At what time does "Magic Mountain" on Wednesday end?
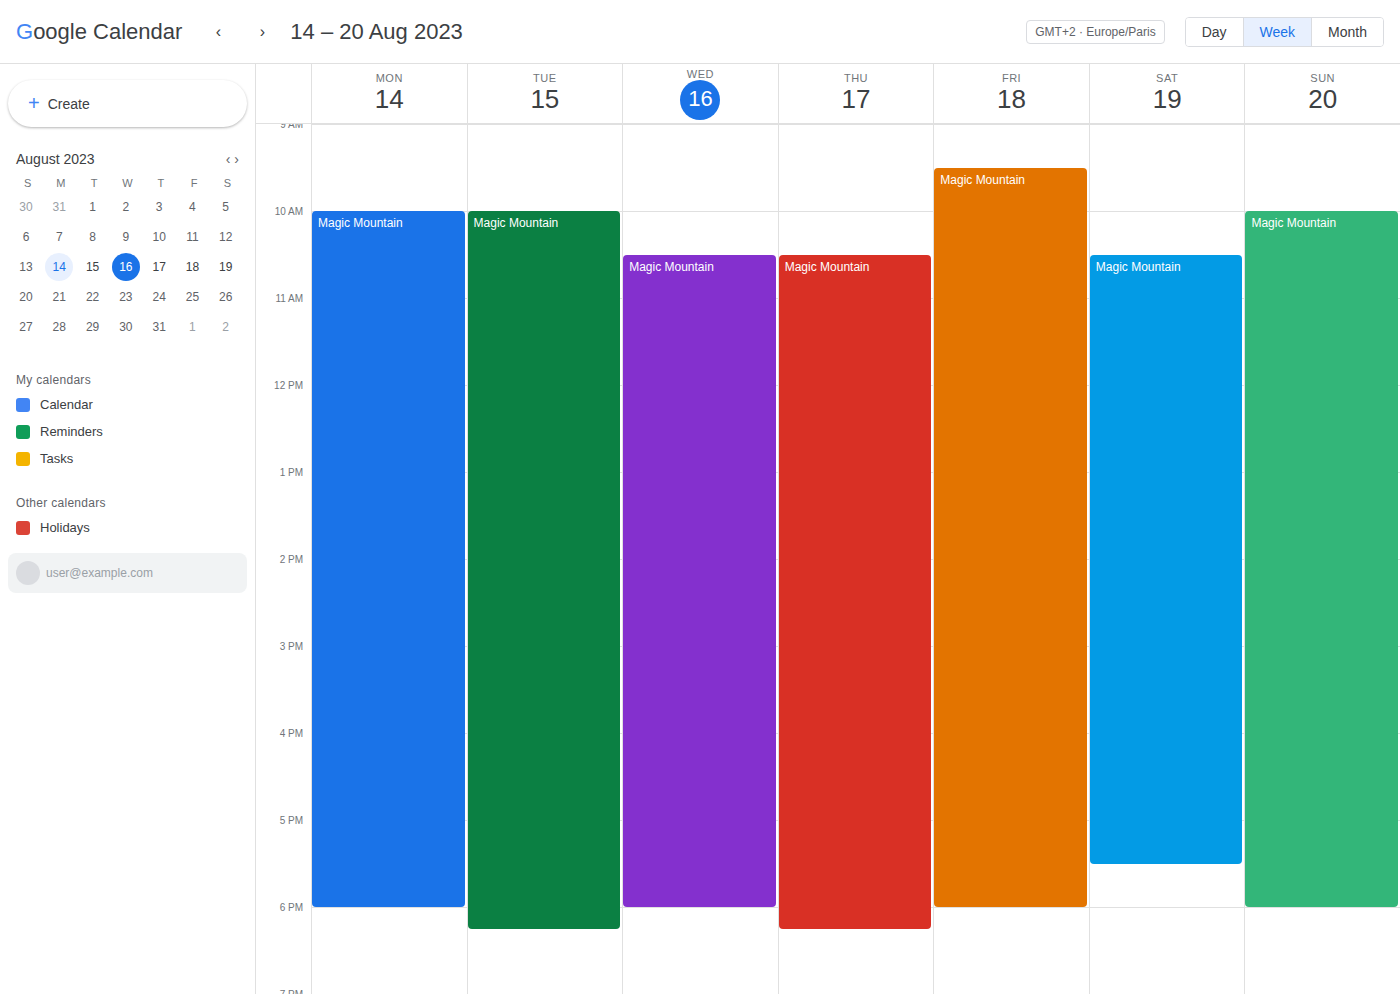
6:00 PM